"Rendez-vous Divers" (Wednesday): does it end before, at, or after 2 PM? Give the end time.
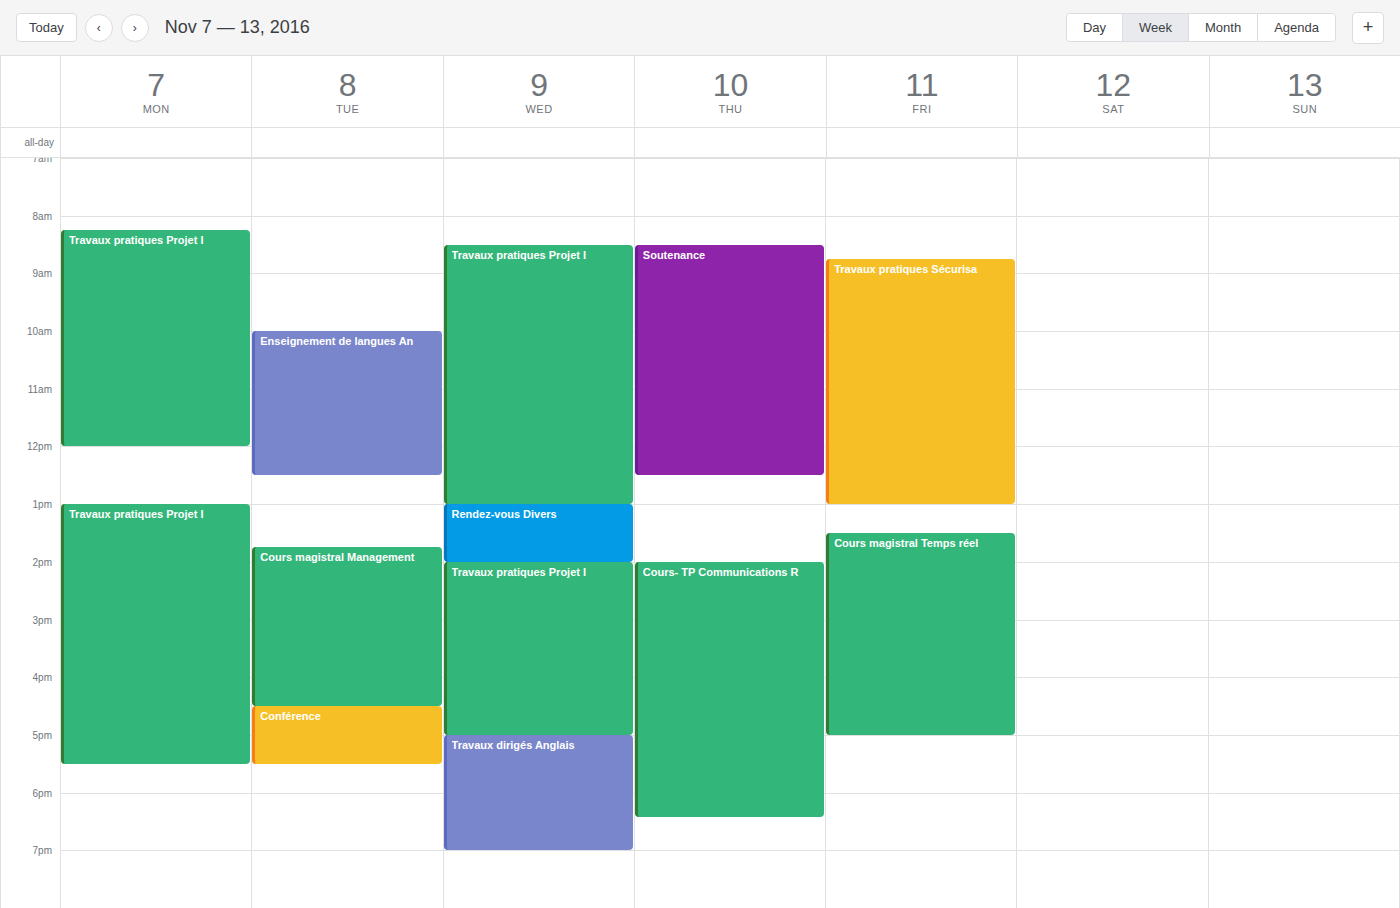
2:00 PM -- exactly at 2 PM, on the 2 PM line.